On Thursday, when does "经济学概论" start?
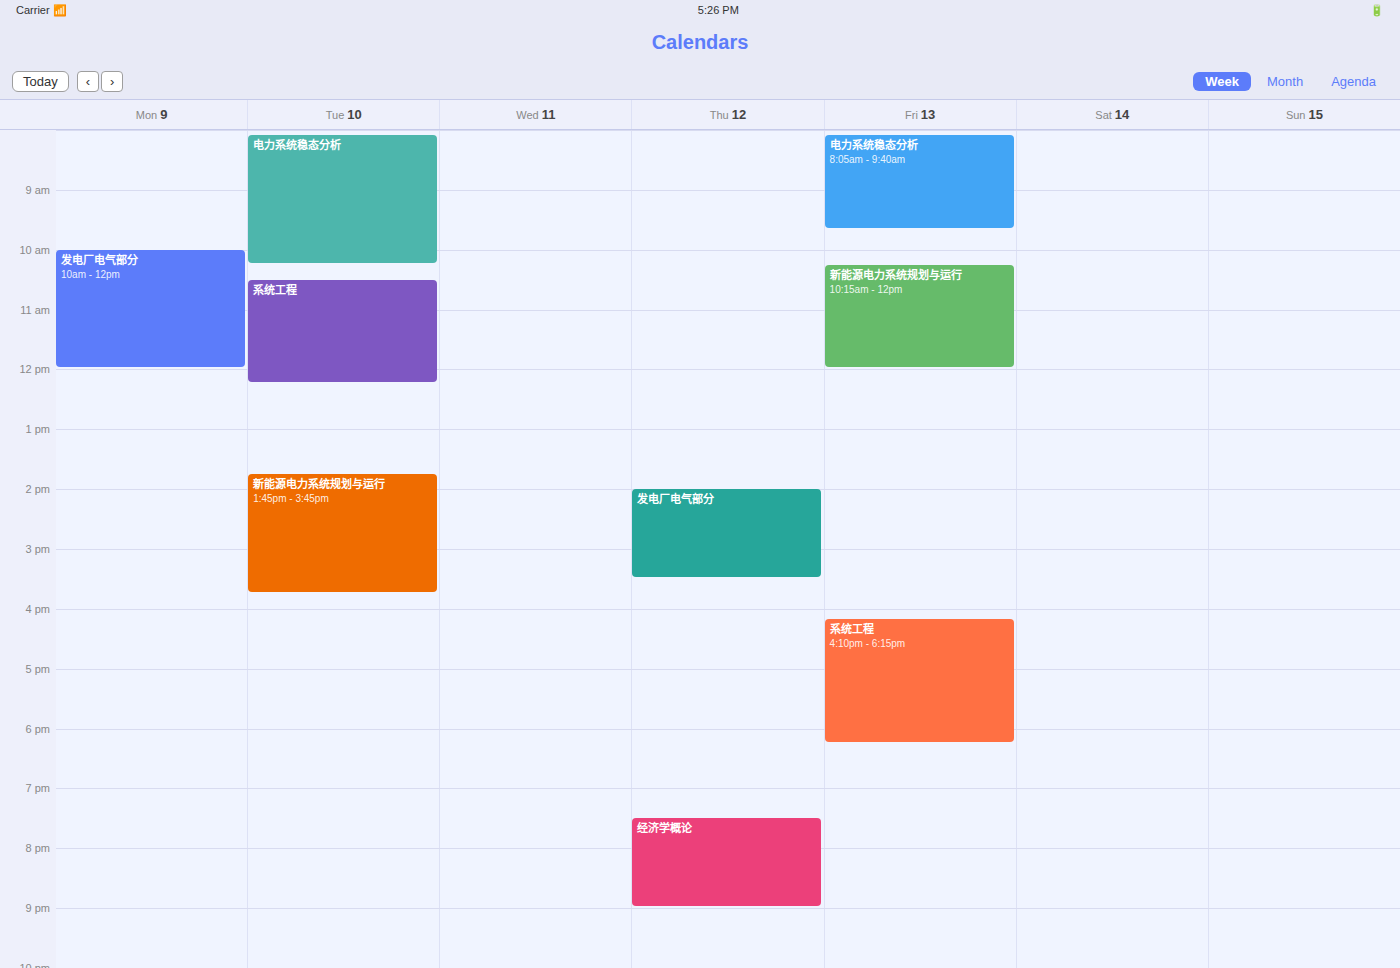
19:30